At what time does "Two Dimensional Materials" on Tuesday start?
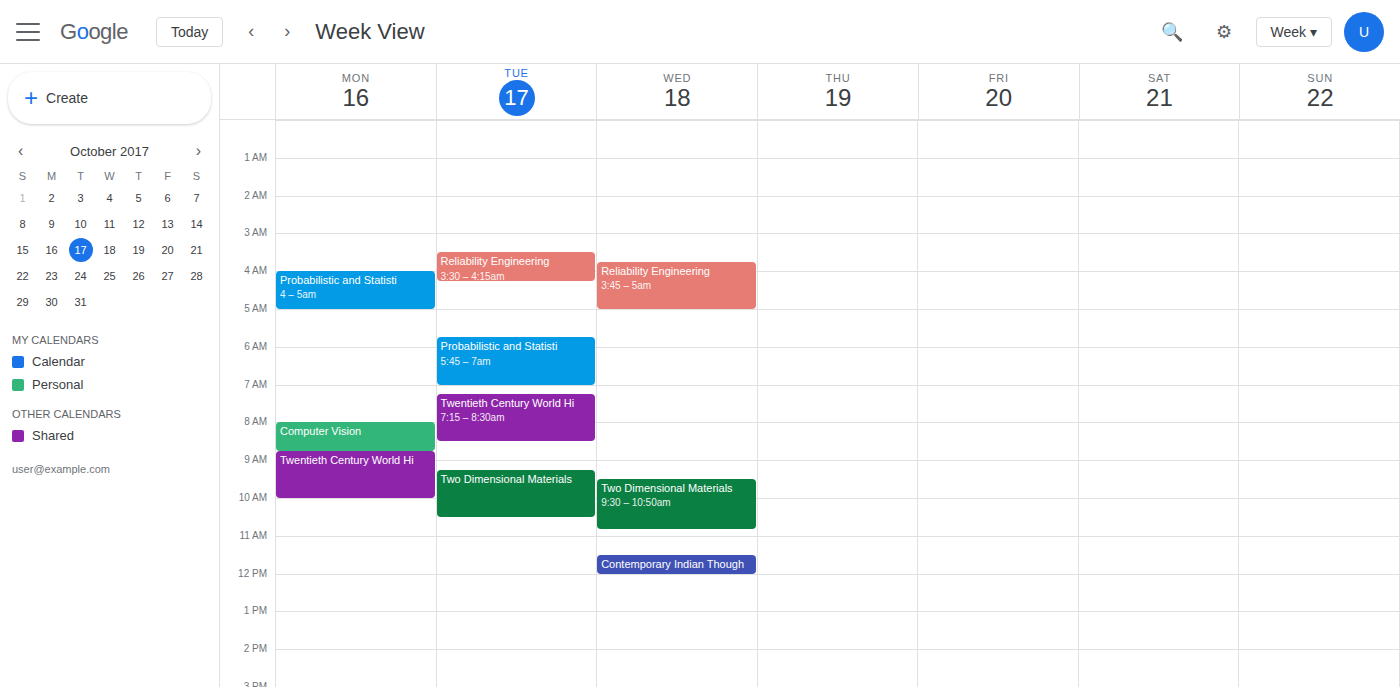
09:15